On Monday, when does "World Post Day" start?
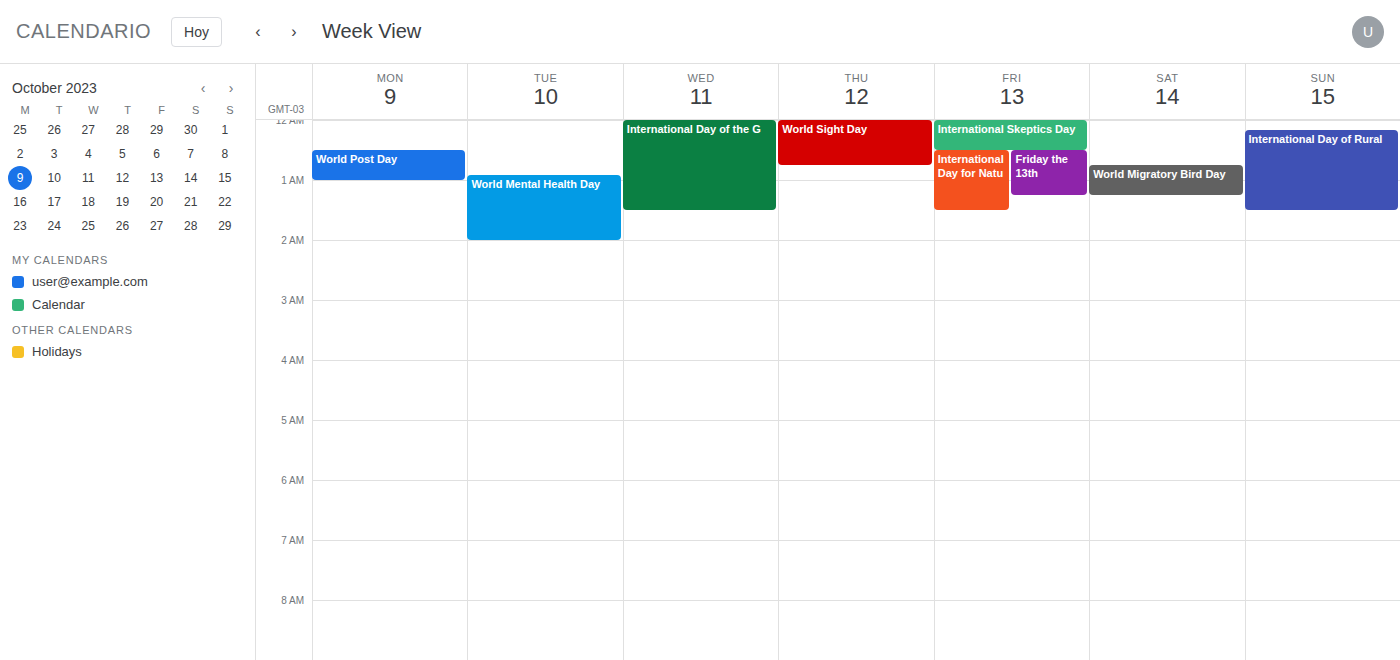
12:30 AM